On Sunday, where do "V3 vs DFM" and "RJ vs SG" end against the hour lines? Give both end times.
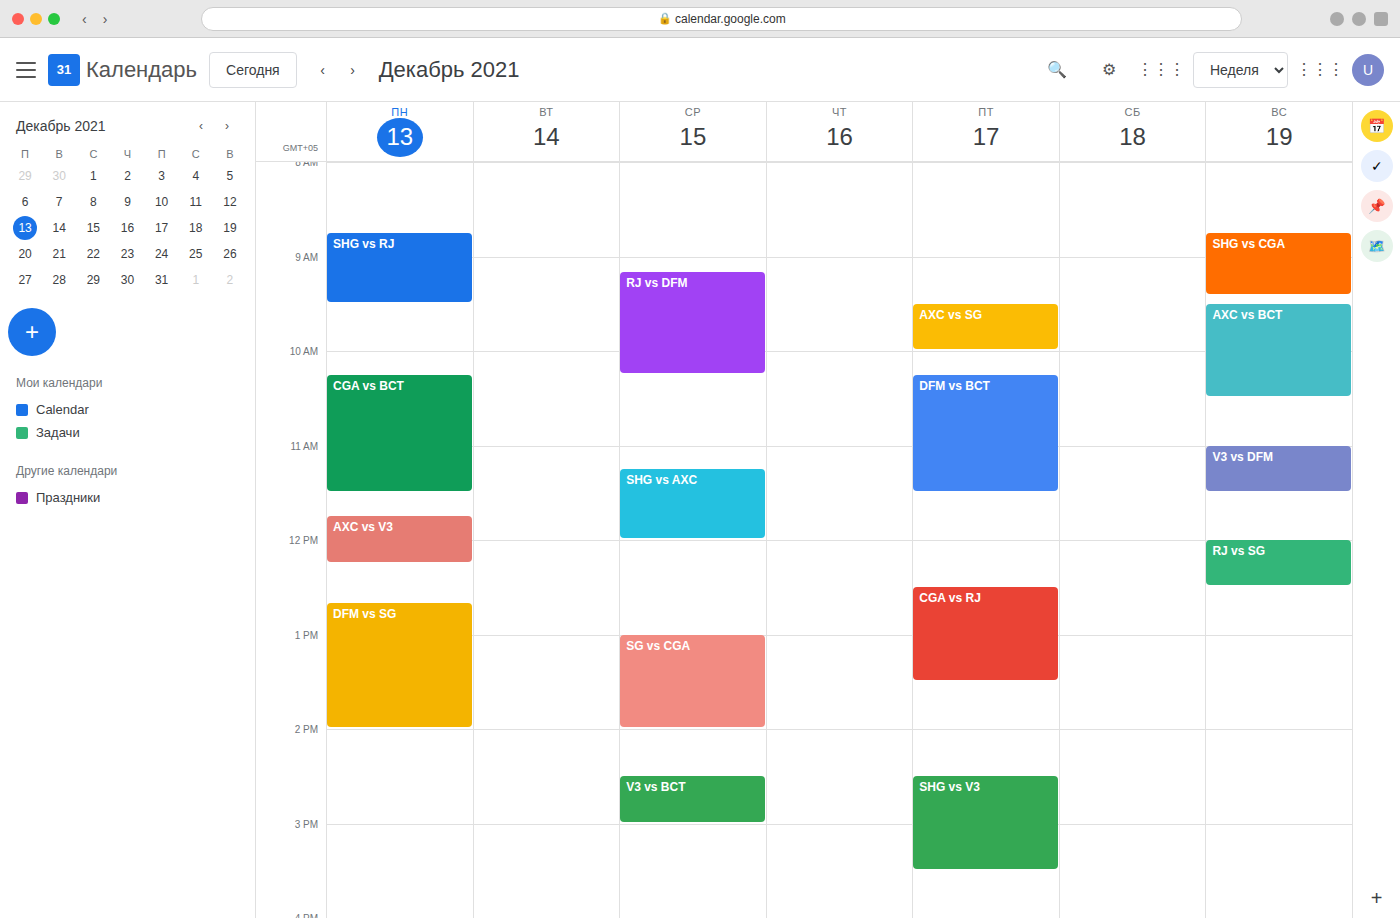
"V3 vs DFM": 11:30 AM, halfway between the 11 AM and 12 PM lines. "RJ vs SG": 12:30 PM, halfway between the 12 PM and 1 PM lines.